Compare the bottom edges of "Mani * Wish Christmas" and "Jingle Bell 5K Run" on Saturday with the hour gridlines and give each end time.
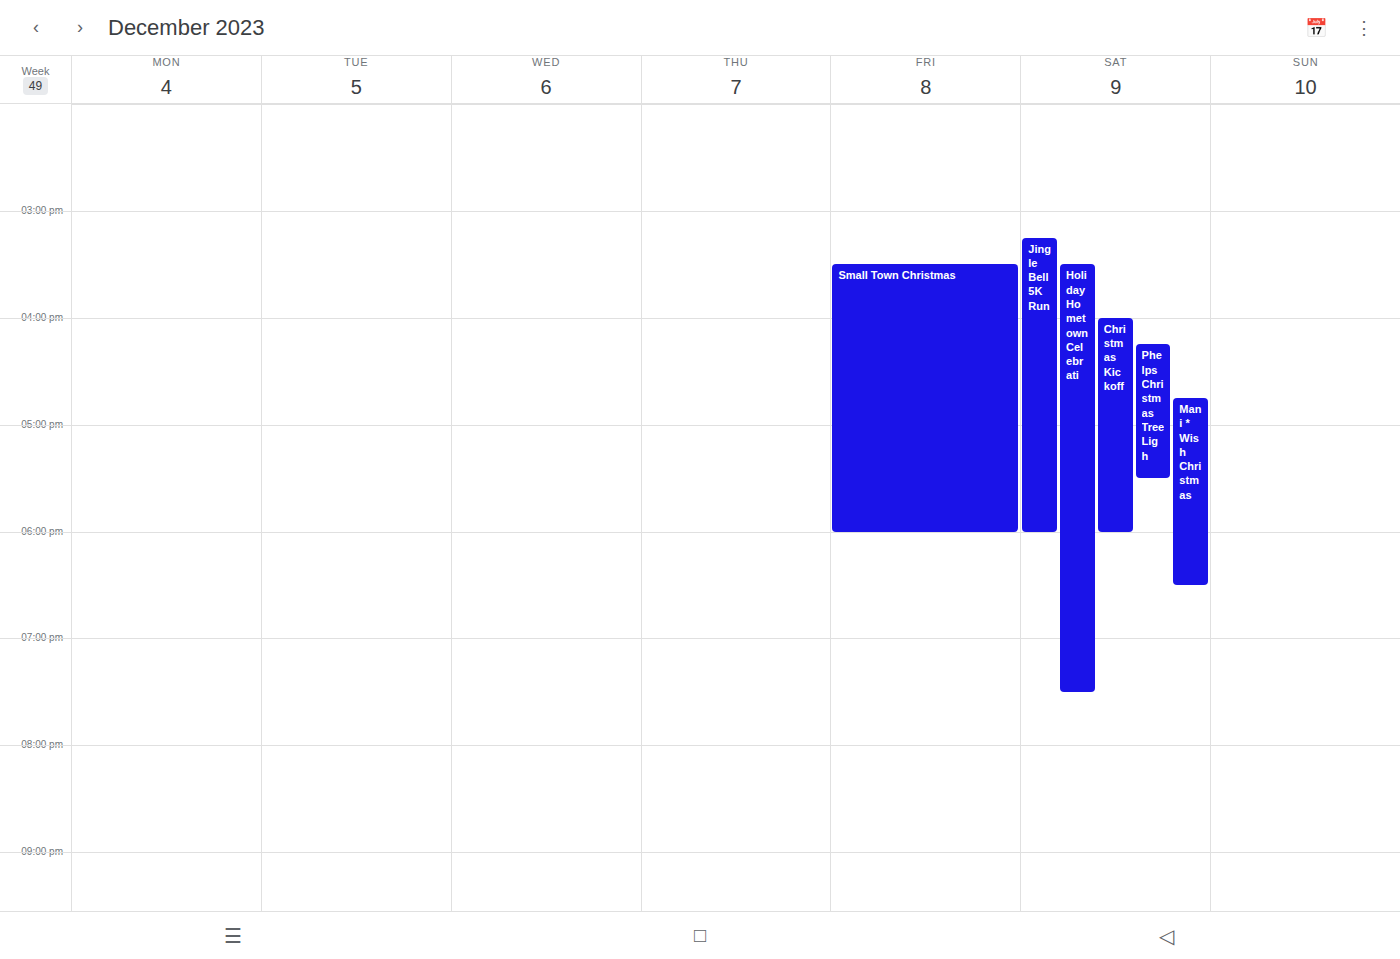
"Mani * Wish Christmas": 6:30 PM, halfway between the 6 PM and 7 PM lines. "Jingle Bell 5K Run": 6:00 PM, exactly on the 6 PM line.